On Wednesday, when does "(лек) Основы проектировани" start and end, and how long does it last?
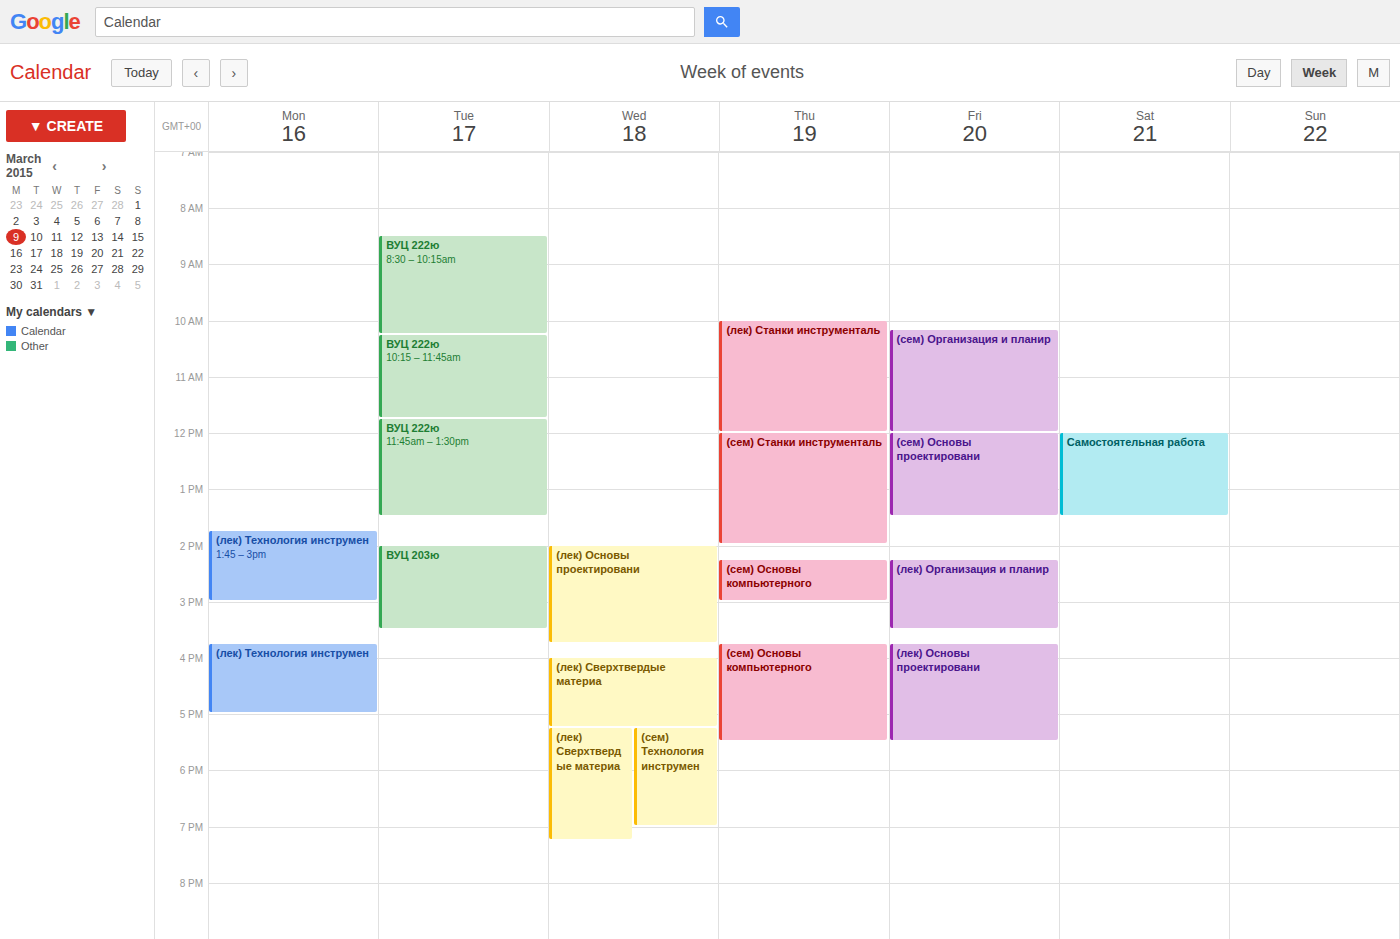
2:00 PM to 3:45 PM, 1 hour 45 minutes